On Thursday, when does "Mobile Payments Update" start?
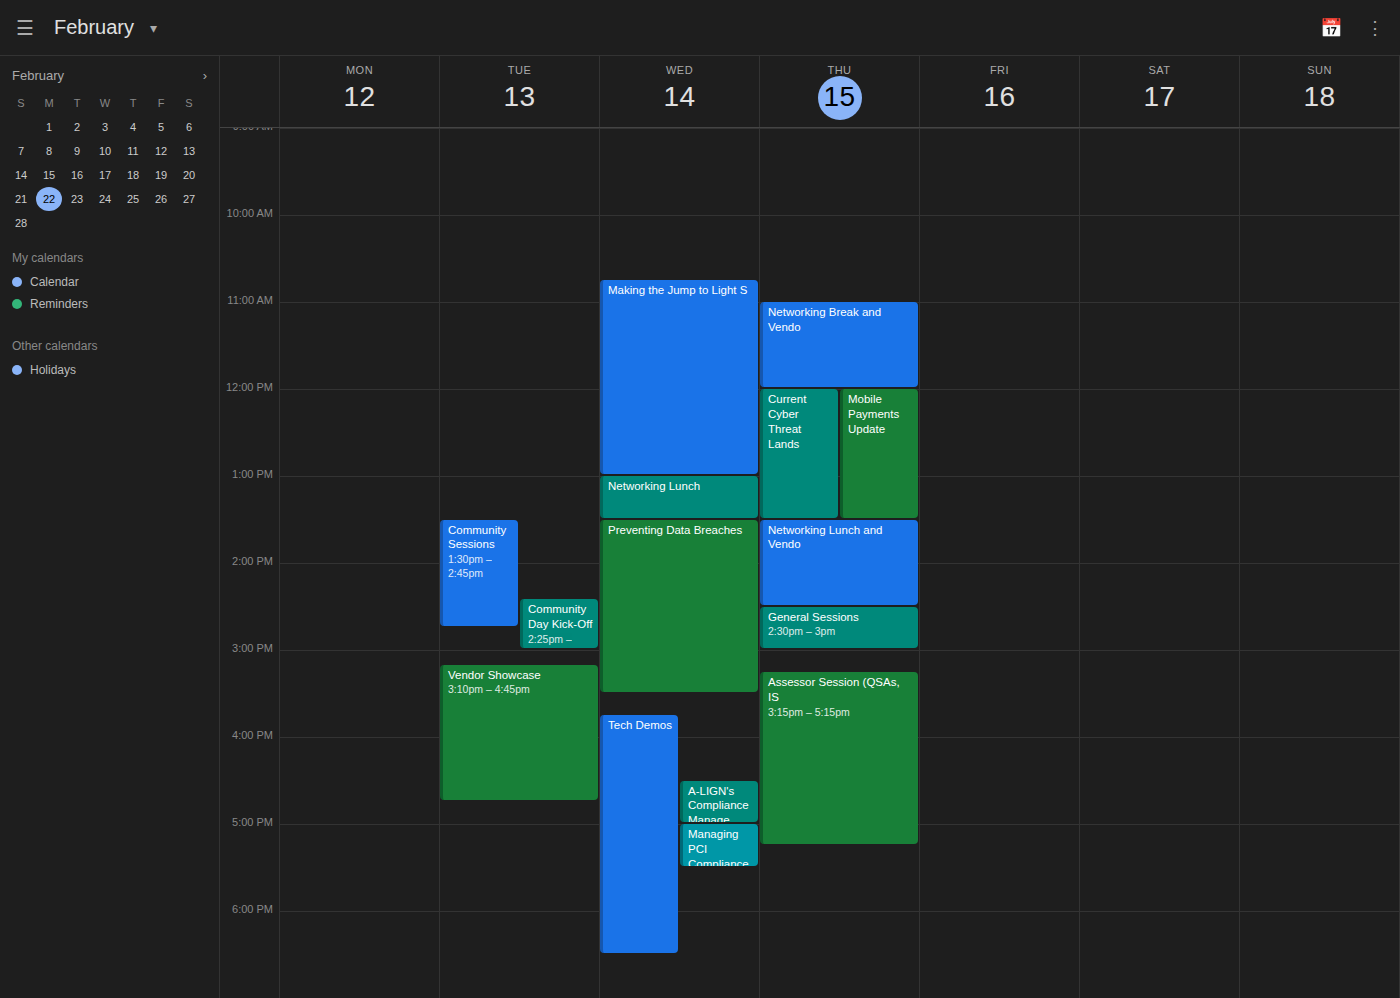
12:00 PM